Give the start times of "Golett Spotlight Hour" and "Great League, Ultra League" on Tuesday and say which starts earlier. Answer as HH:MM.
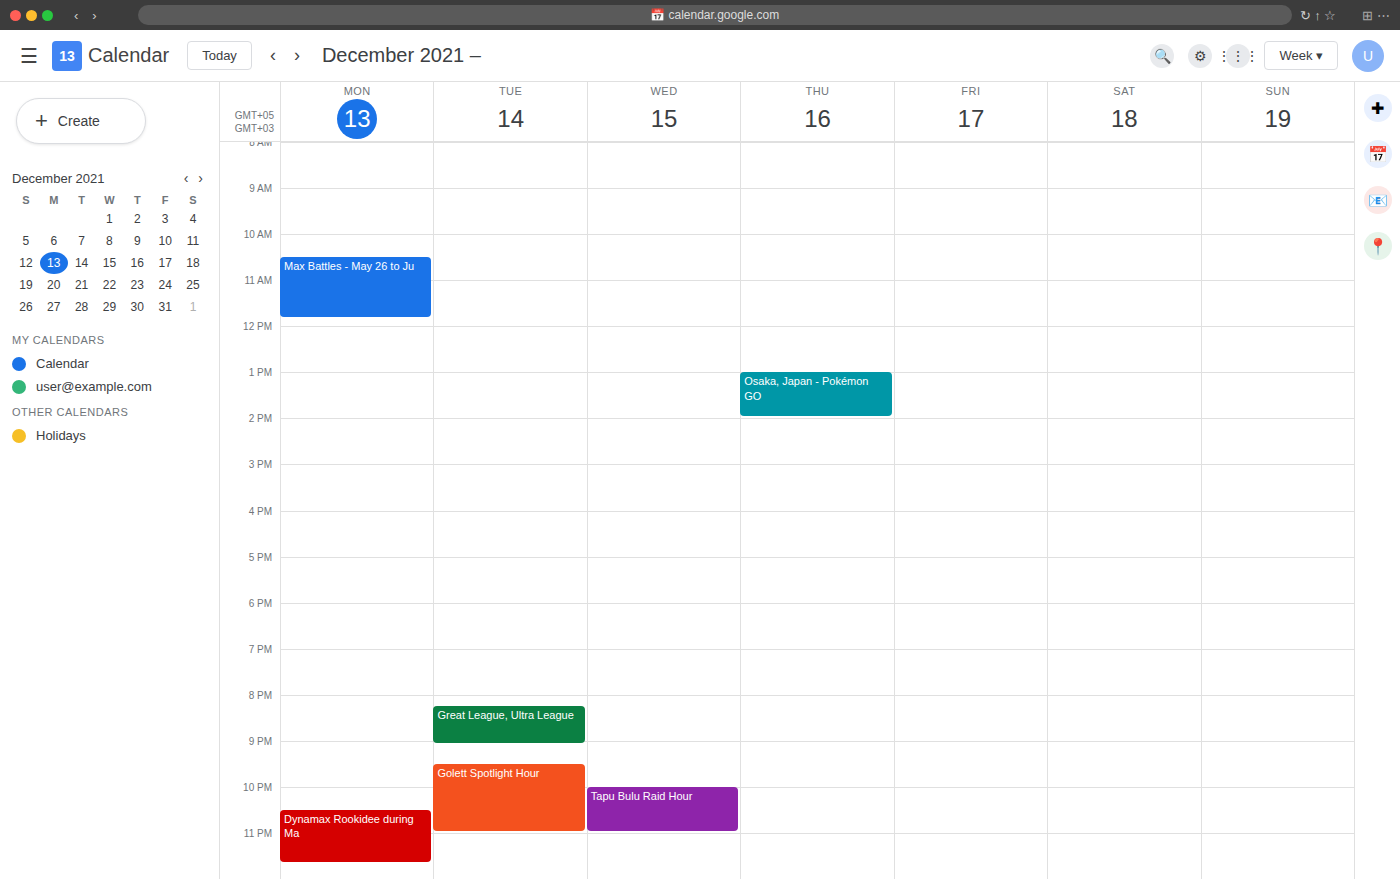
"Great League, Ultra League" 20:15; "Golett Spotlight Hour" 21:30.